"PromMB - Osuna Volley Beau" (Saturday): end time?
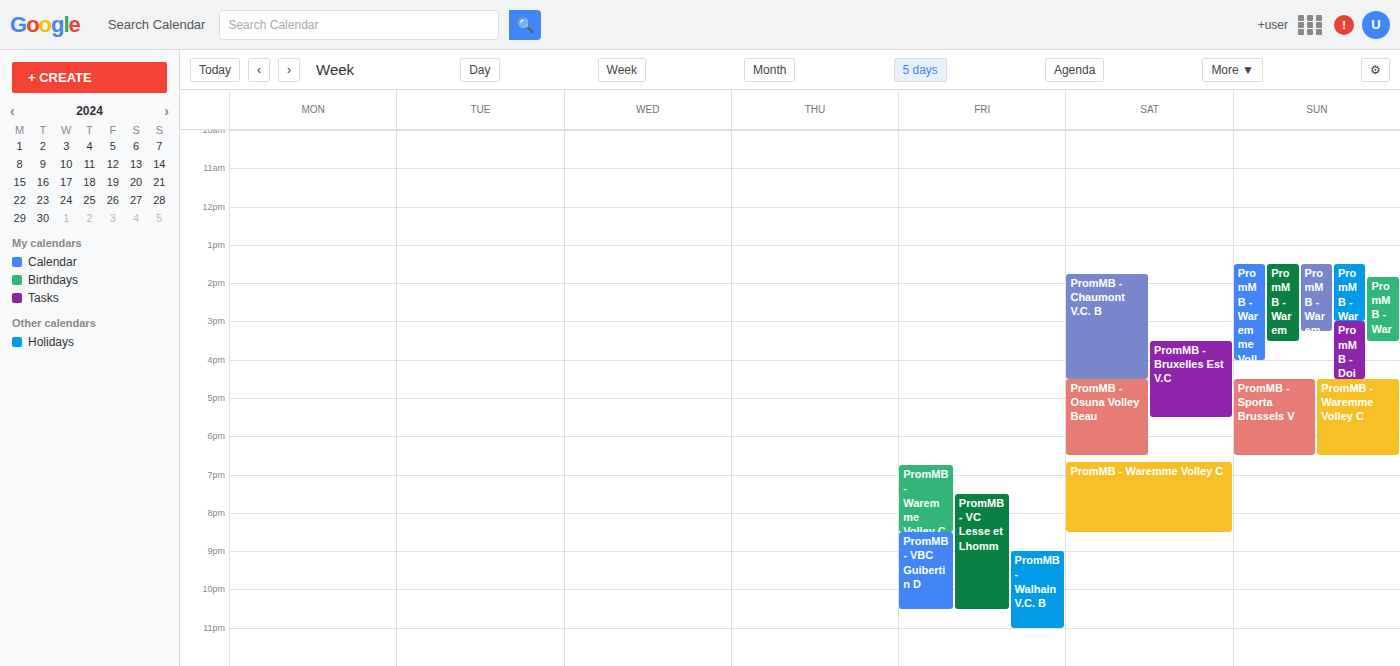
6:30 PM